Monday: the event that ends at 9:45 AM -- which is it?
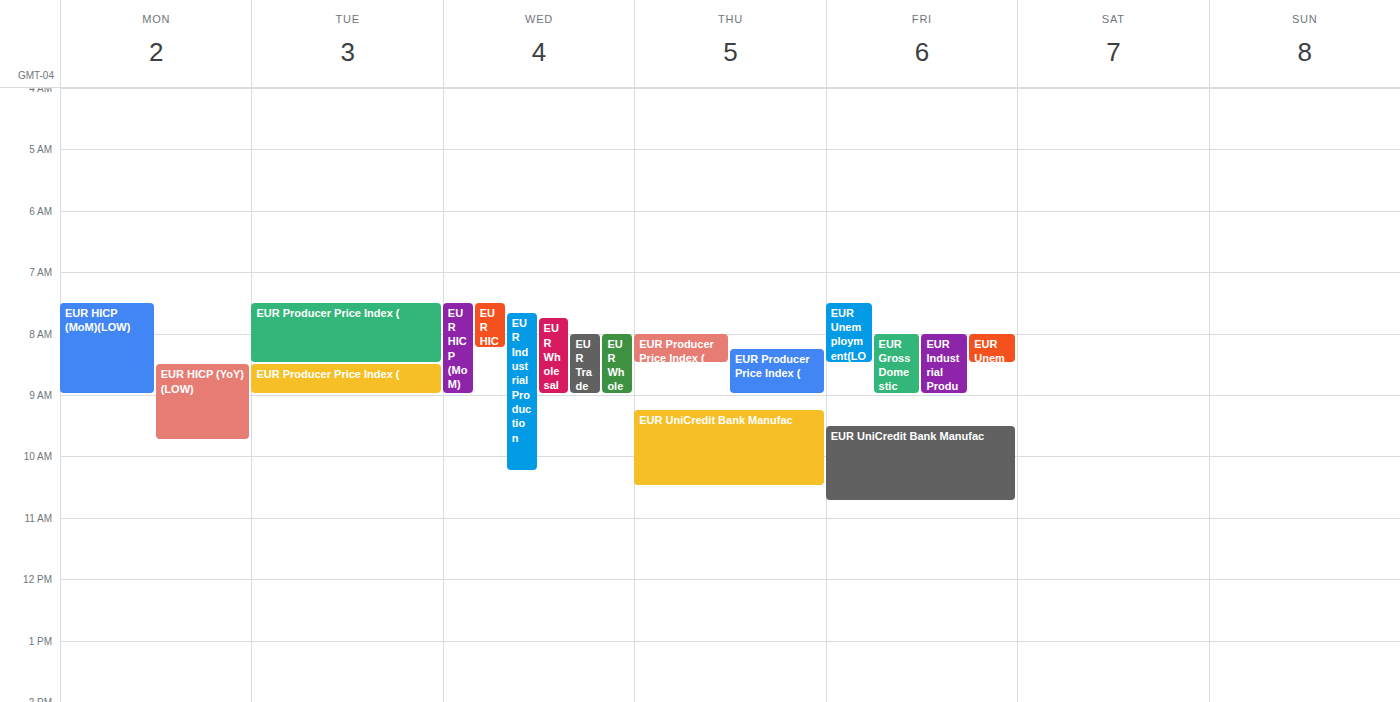
"EUR HICP (YoY)(LOW)"